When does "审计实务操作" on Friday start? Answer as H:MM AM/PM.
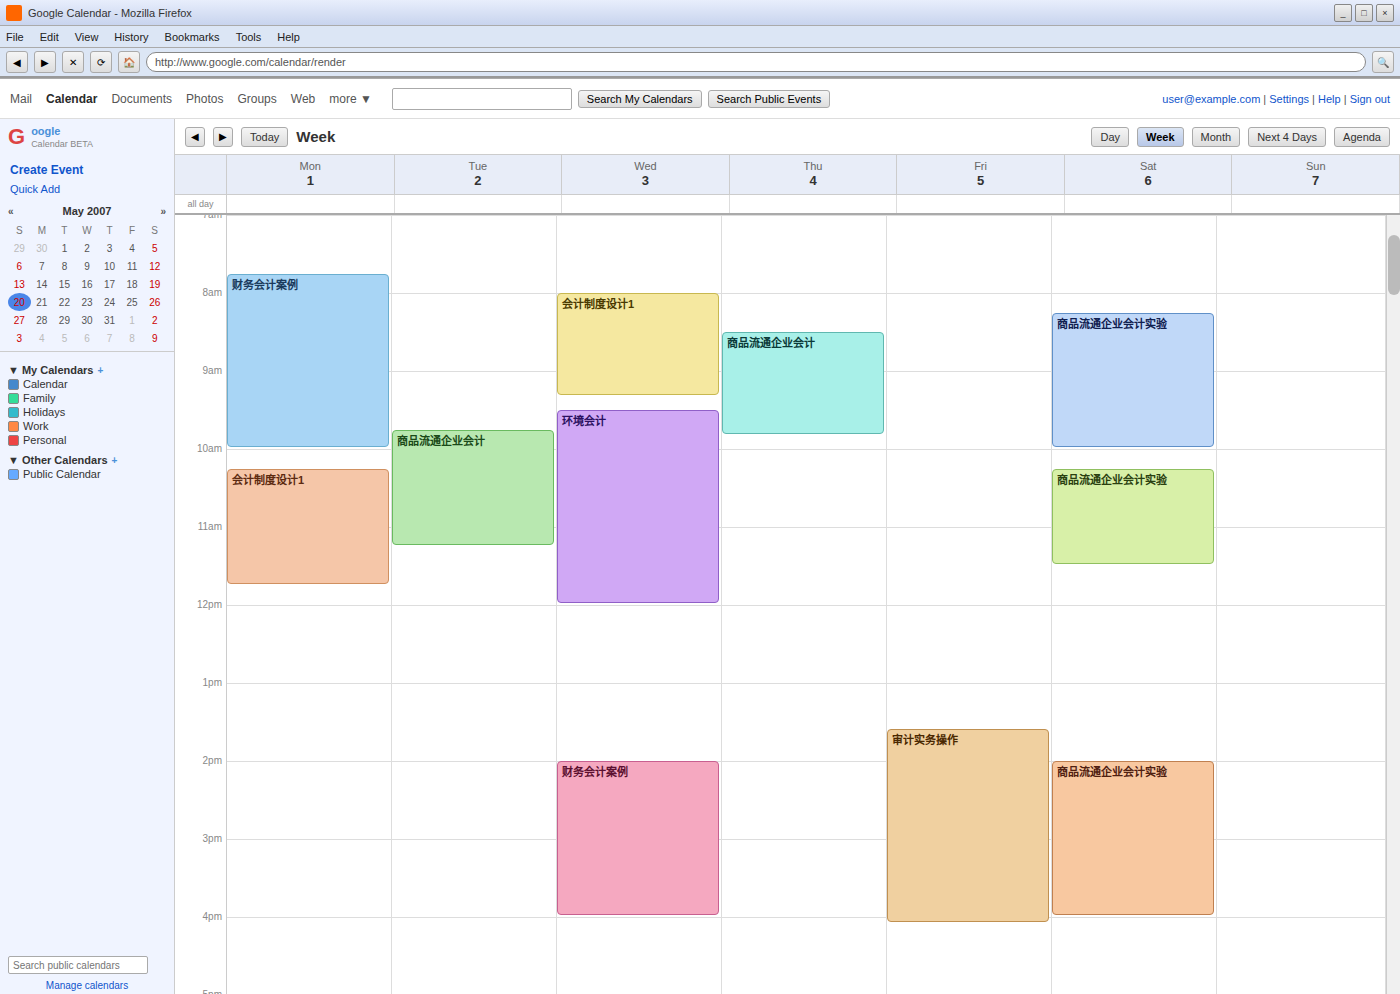
1:35 PM